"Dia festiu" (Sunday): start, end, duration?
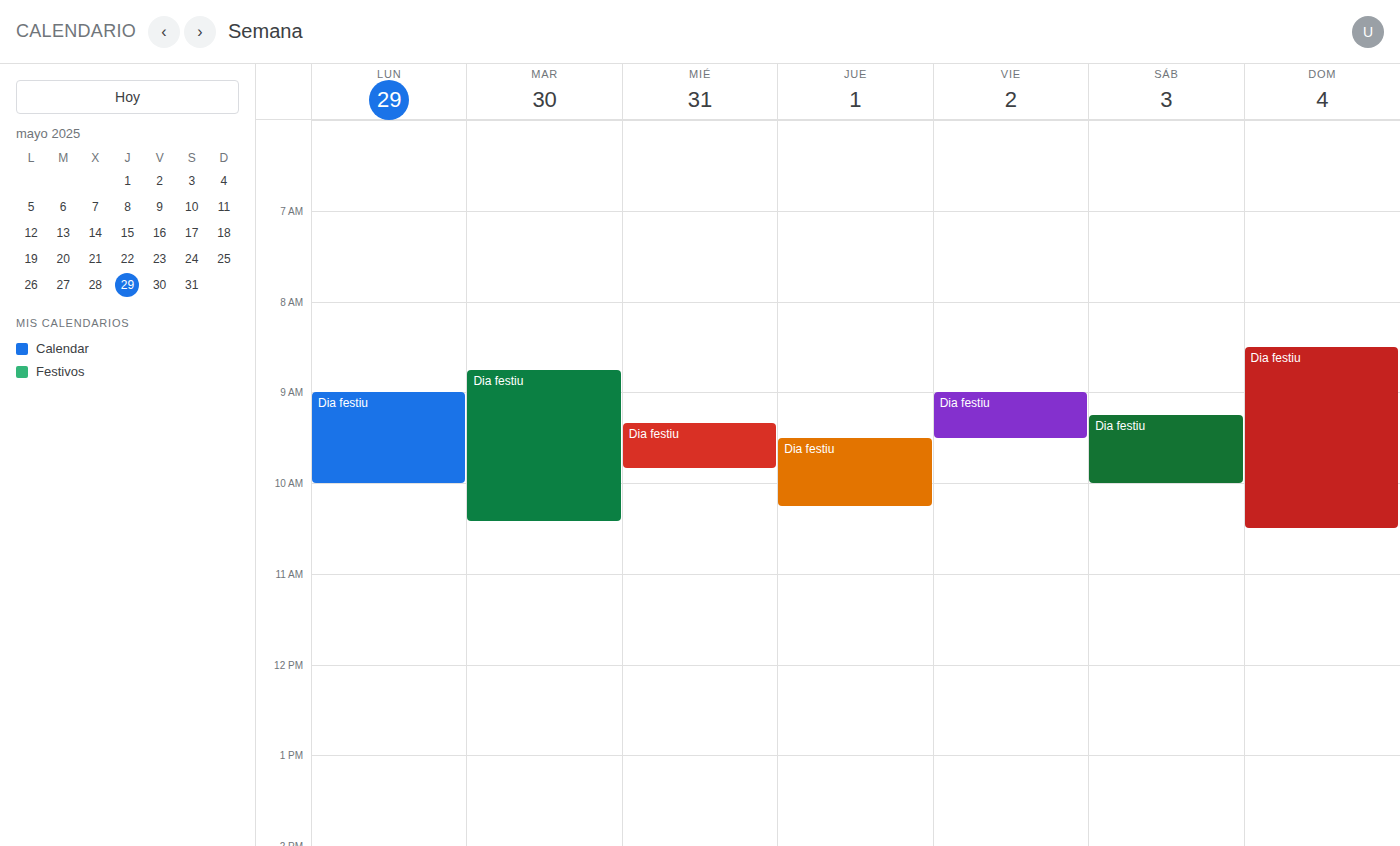
8:30 AM to 10:30 AM, 2 hours